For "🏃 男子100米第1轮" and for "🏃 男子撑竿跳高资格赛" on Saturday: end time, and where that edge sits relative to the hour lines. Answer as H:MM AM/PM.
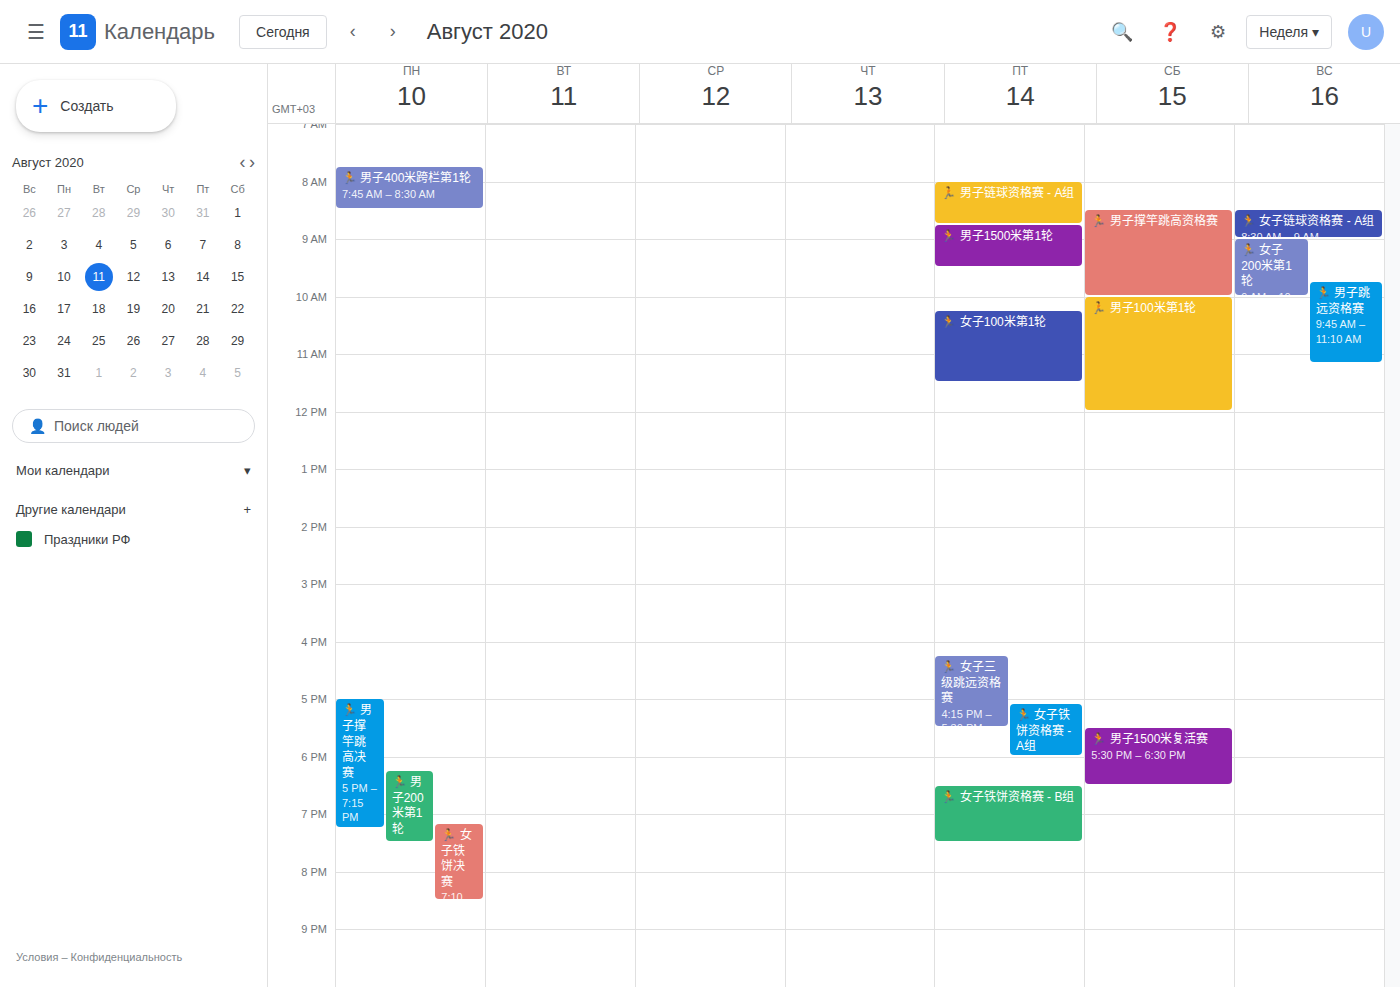
"🏃 男子100米第1轮": 12:00 PM, exactly on the 12 PM line. "🏃 男子撑竿跳高资格赛": 10:00 AM, exactly on the 10 AM line.